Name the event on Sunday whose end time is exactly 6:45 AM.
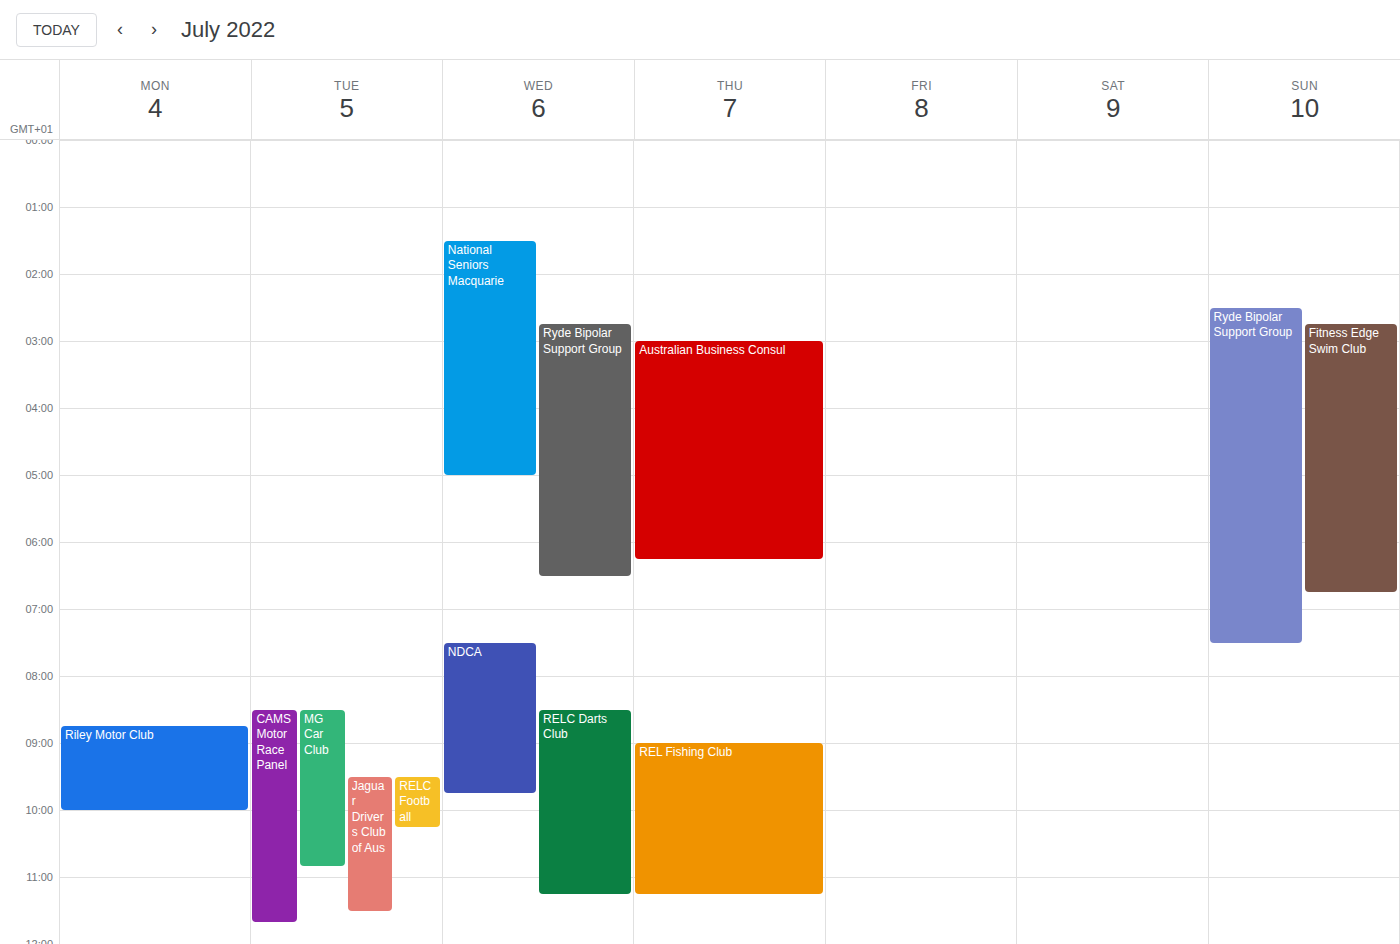
"Fitness Edge Swim Club"